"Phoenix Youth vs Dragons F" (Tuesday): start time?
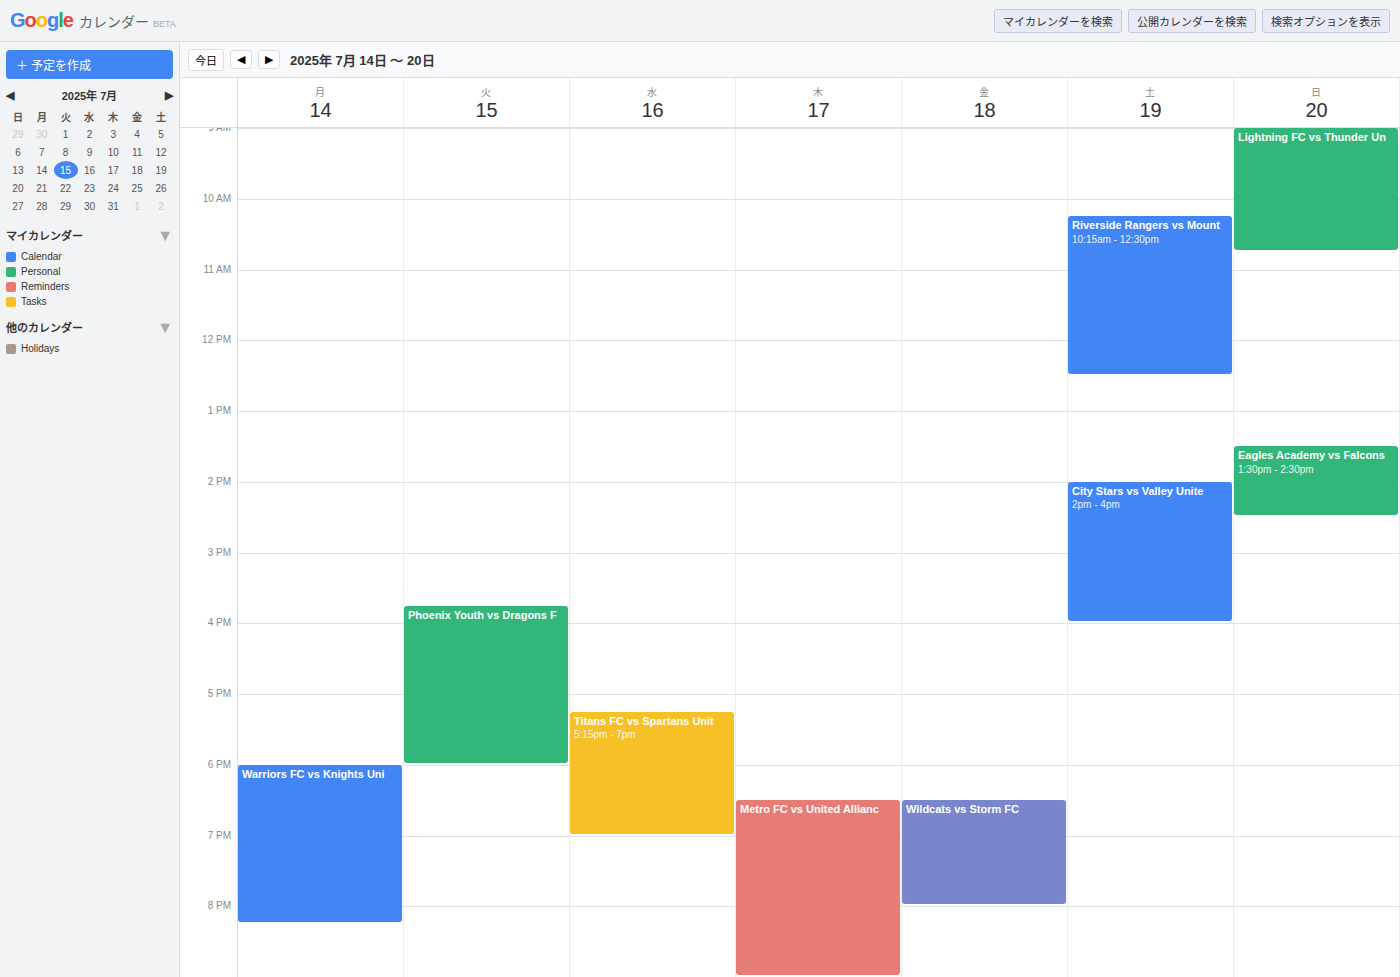
3:45 PM